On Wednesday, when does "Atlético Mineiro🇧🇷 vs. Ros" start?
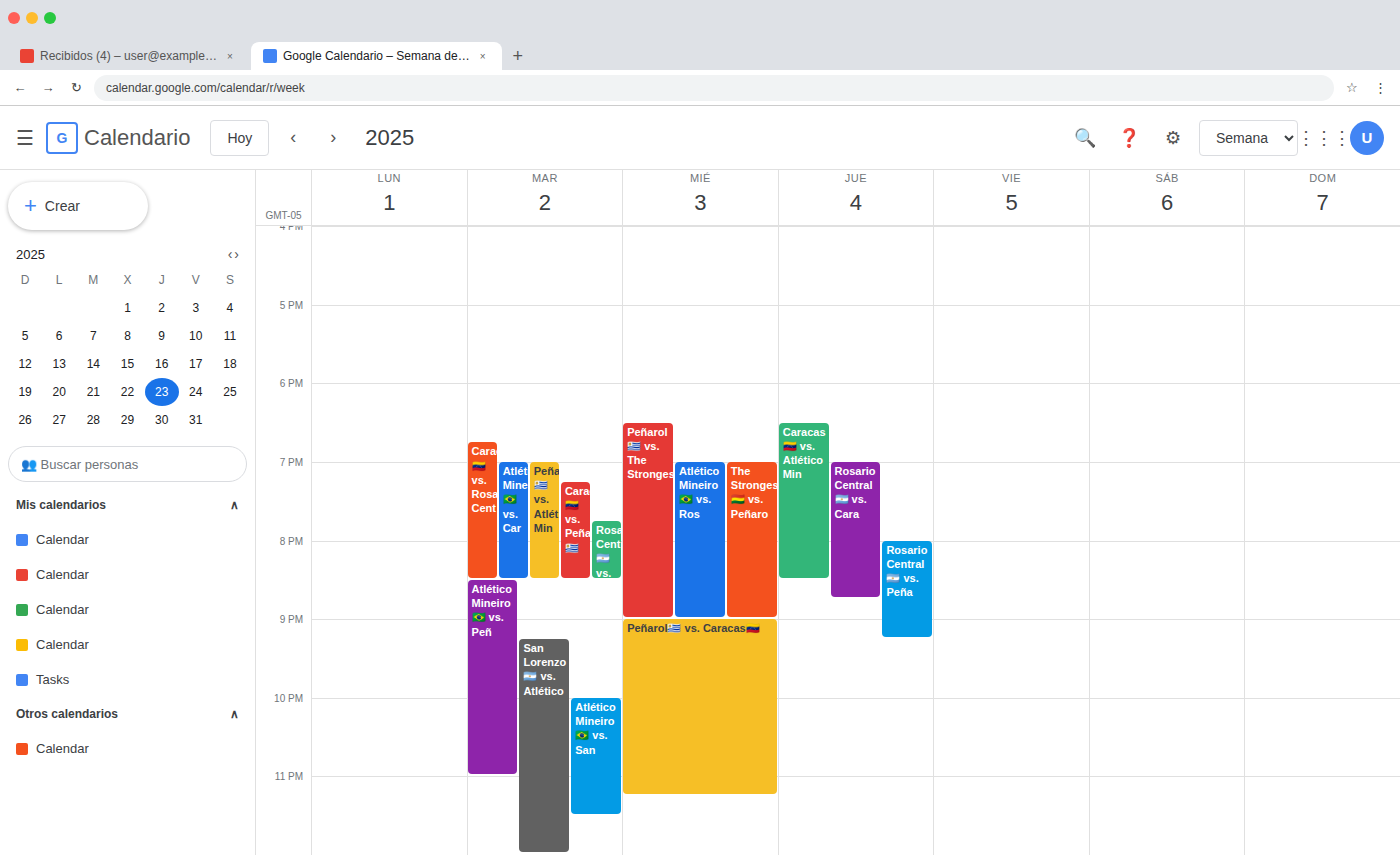
7:00 PM